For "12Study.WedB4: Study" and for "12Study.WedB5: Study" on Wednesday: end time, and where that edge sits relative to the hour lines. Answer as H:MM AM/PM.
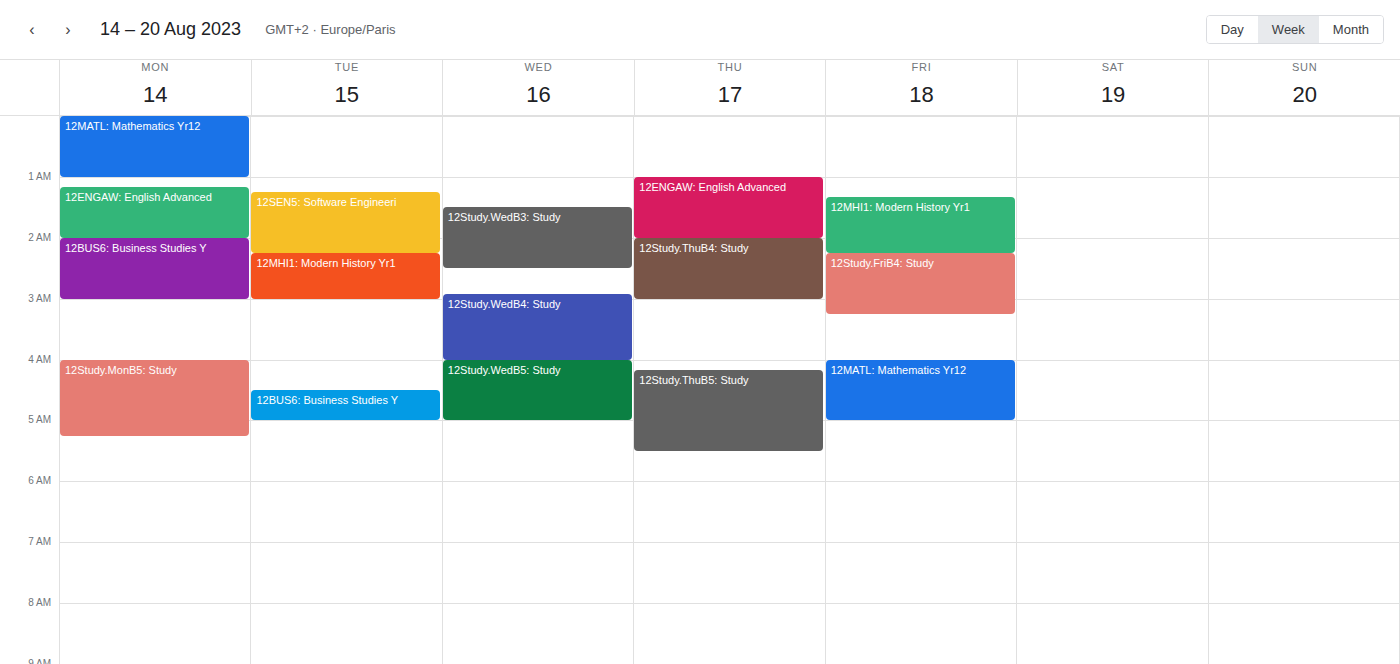
"12Study.WedB4: Study": 4:00 AM, exactly on the 4 AM line. "12Study.WedB5: Study": 5:00 AM, exactly on the 5 AM line.